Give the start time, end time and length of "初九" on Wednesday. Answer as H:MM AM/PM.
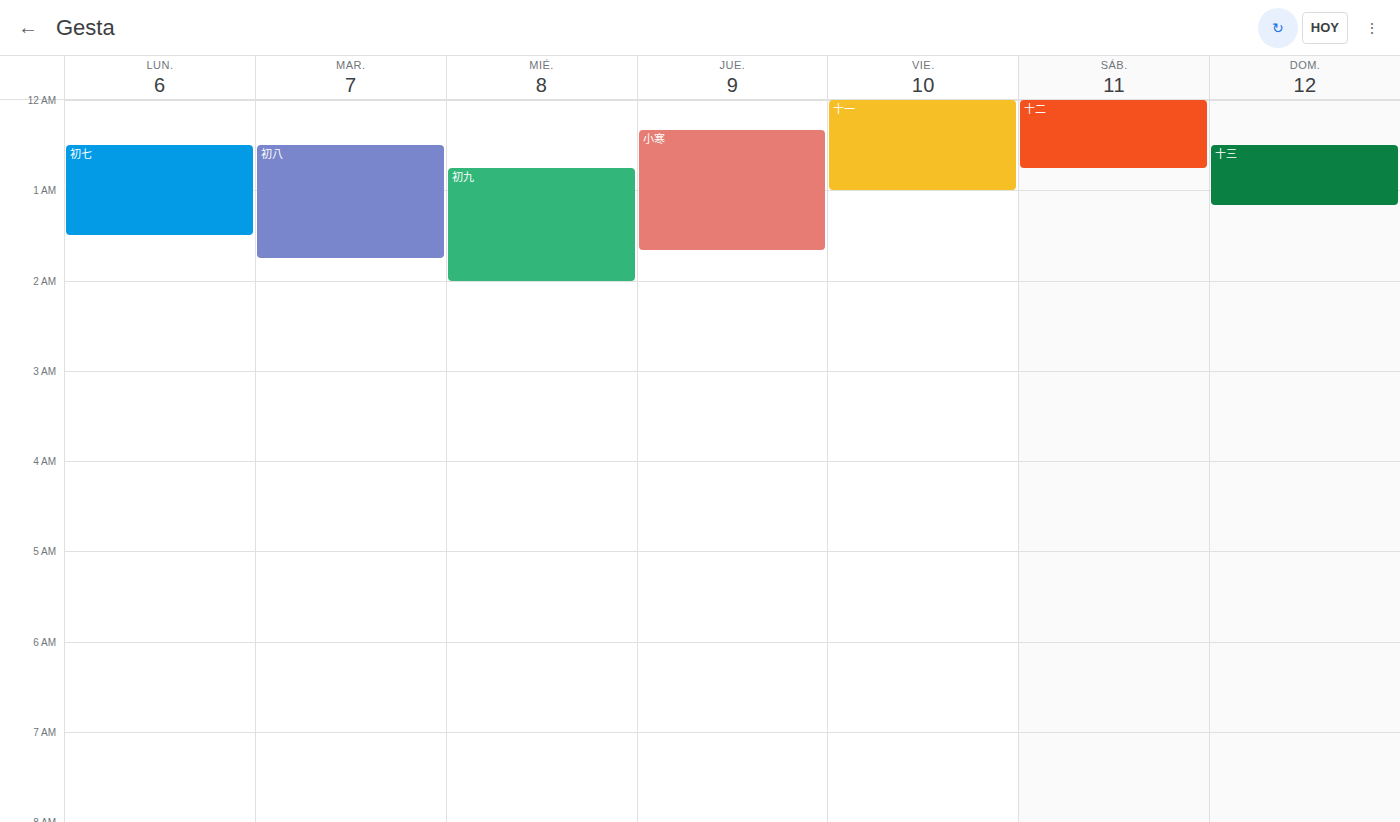
12:45 AM to 2:00 AM, 1 hour 15 minutes